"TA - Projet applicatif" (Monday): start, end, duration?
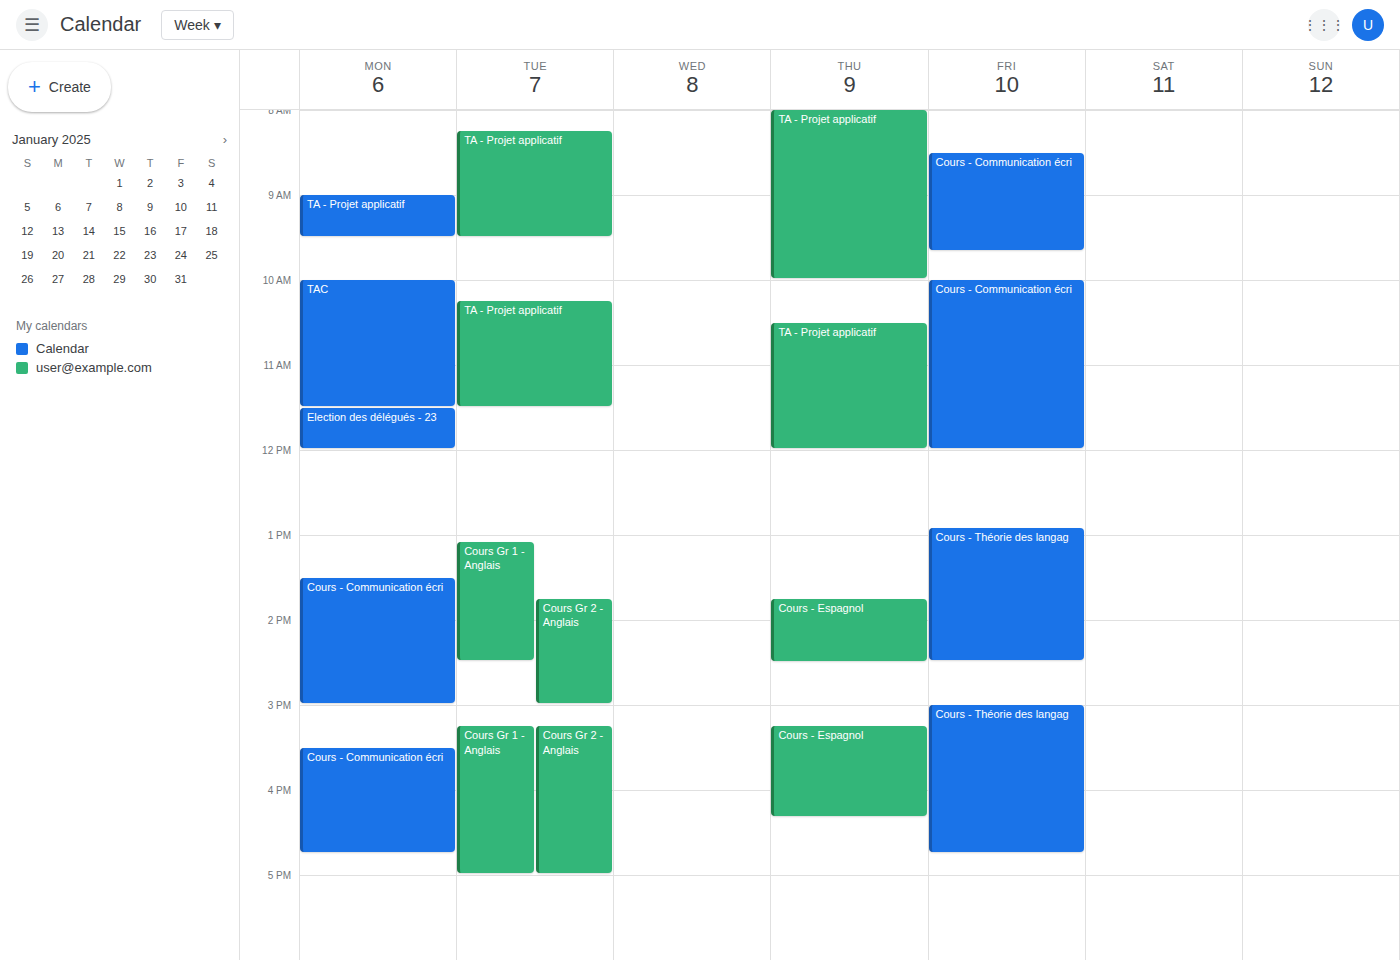
9:00 AM to 9:30 AM, 30 minutes